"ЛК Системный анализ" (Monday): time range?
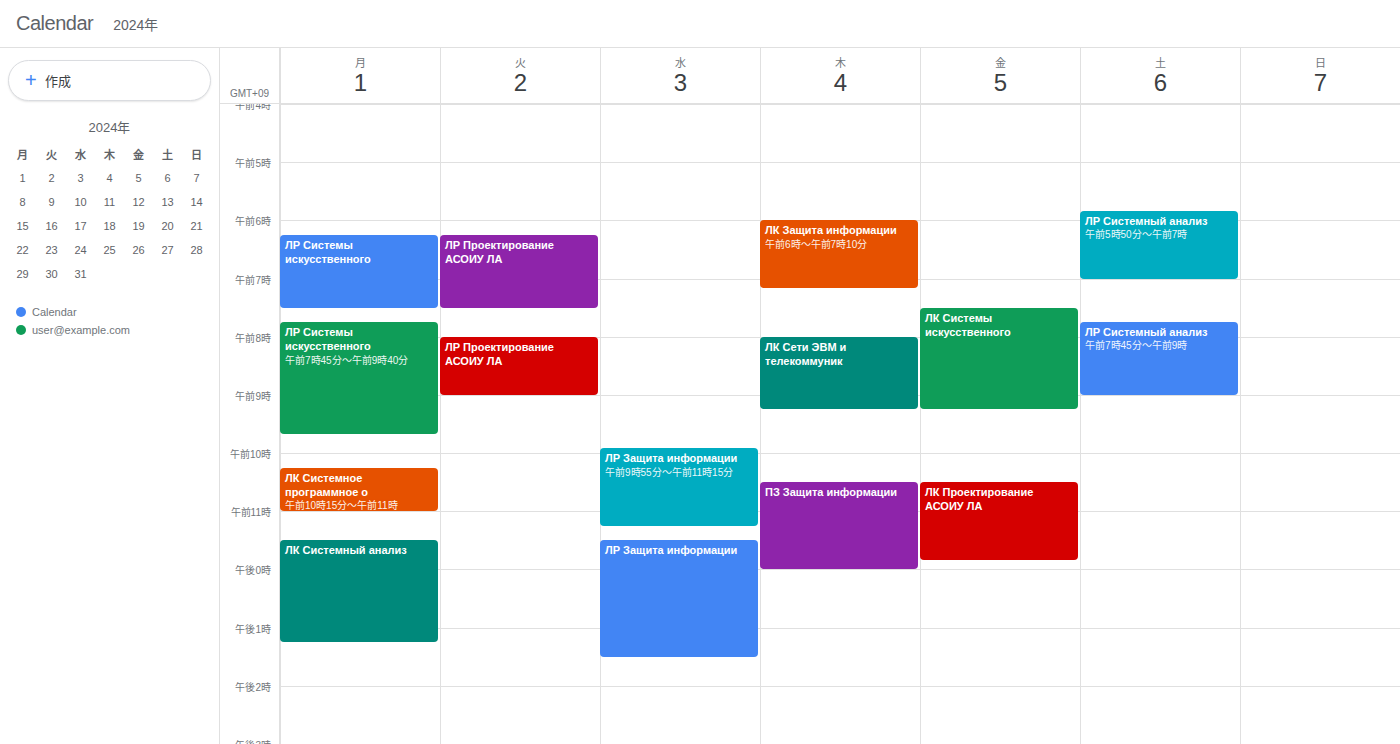
11:30 to 13:15